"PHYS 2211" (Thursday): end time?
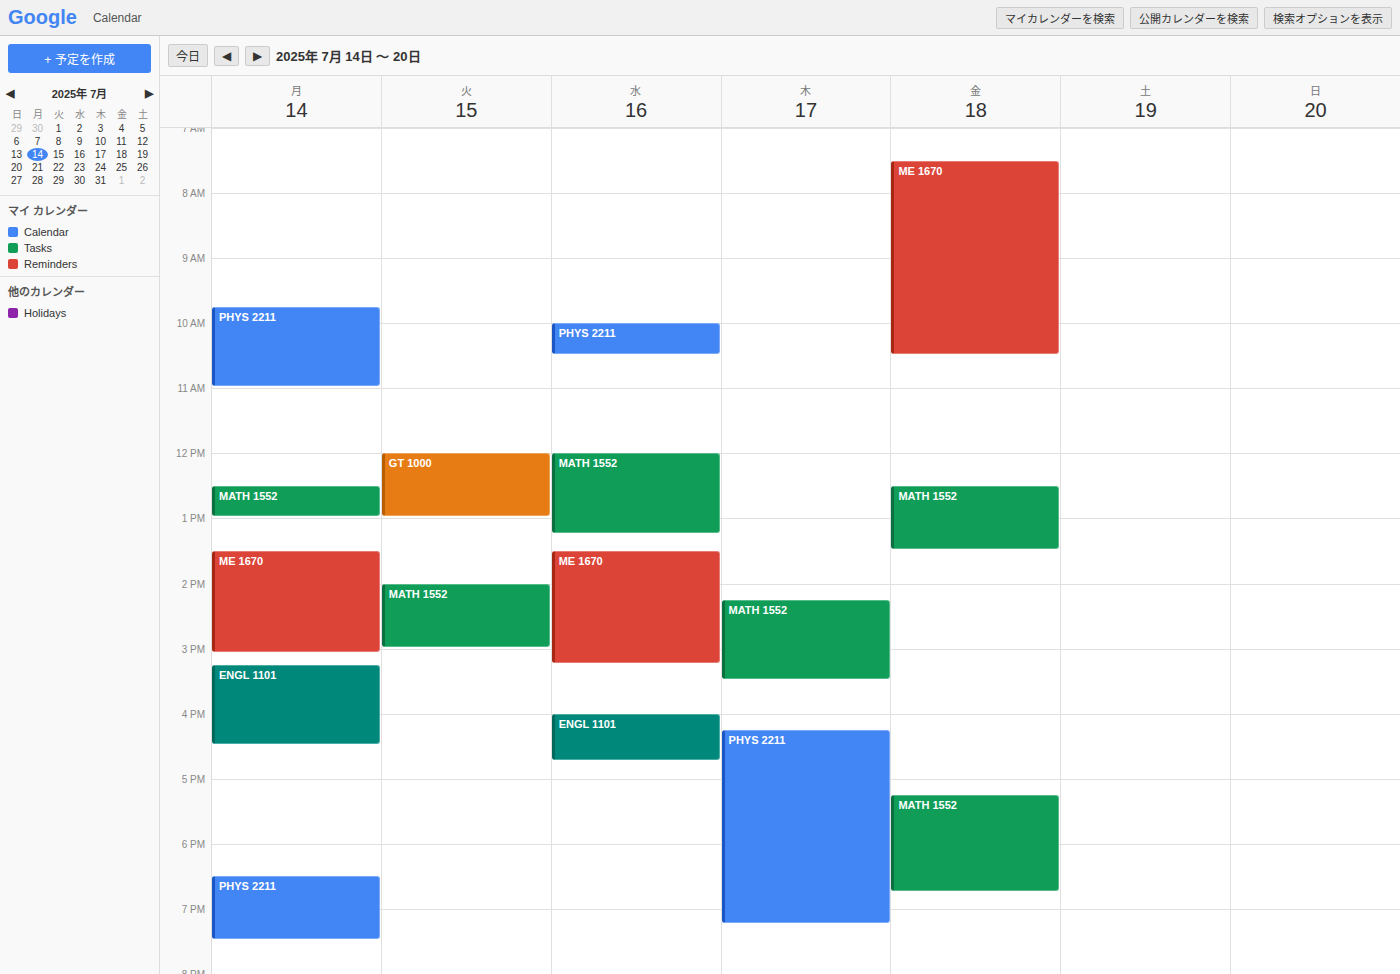
7:15 PM